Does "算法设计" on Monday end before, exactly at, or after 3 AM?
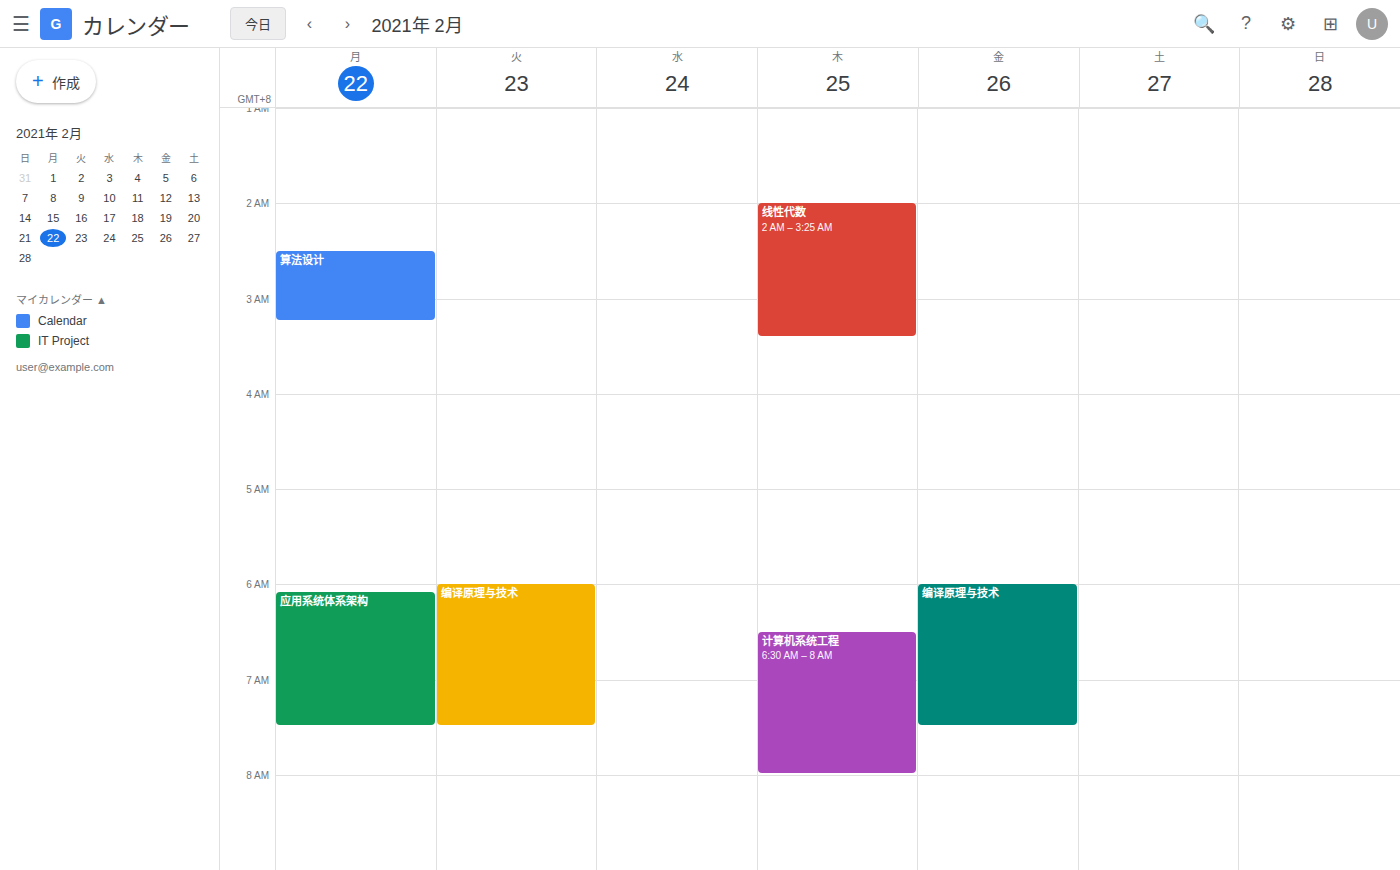
3:15 AM -- after 3 AM, 15 minutes below the 3 AM line.